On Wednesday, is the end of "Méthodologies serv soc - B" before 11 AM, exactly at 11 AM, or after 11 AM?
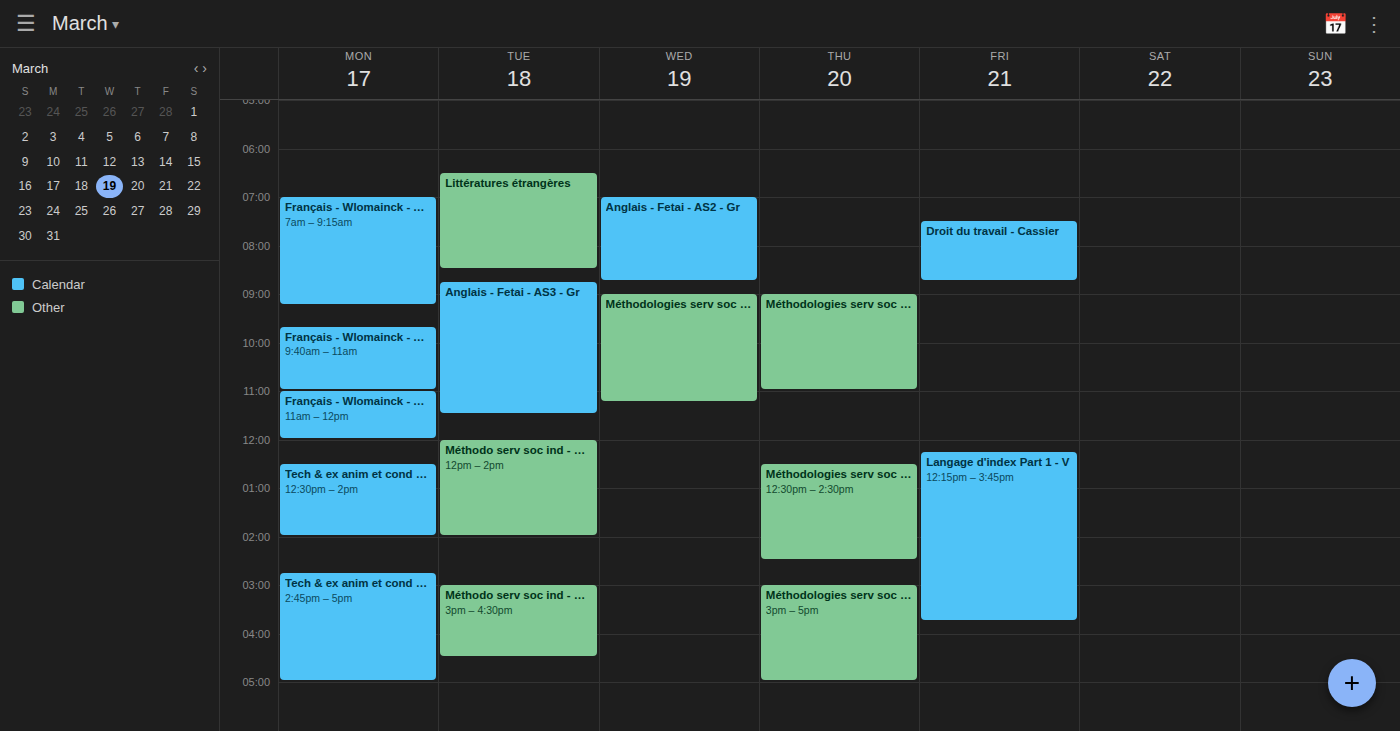
11:15 AM -- after 11 AM, 15 minutes below the 11 AM line.